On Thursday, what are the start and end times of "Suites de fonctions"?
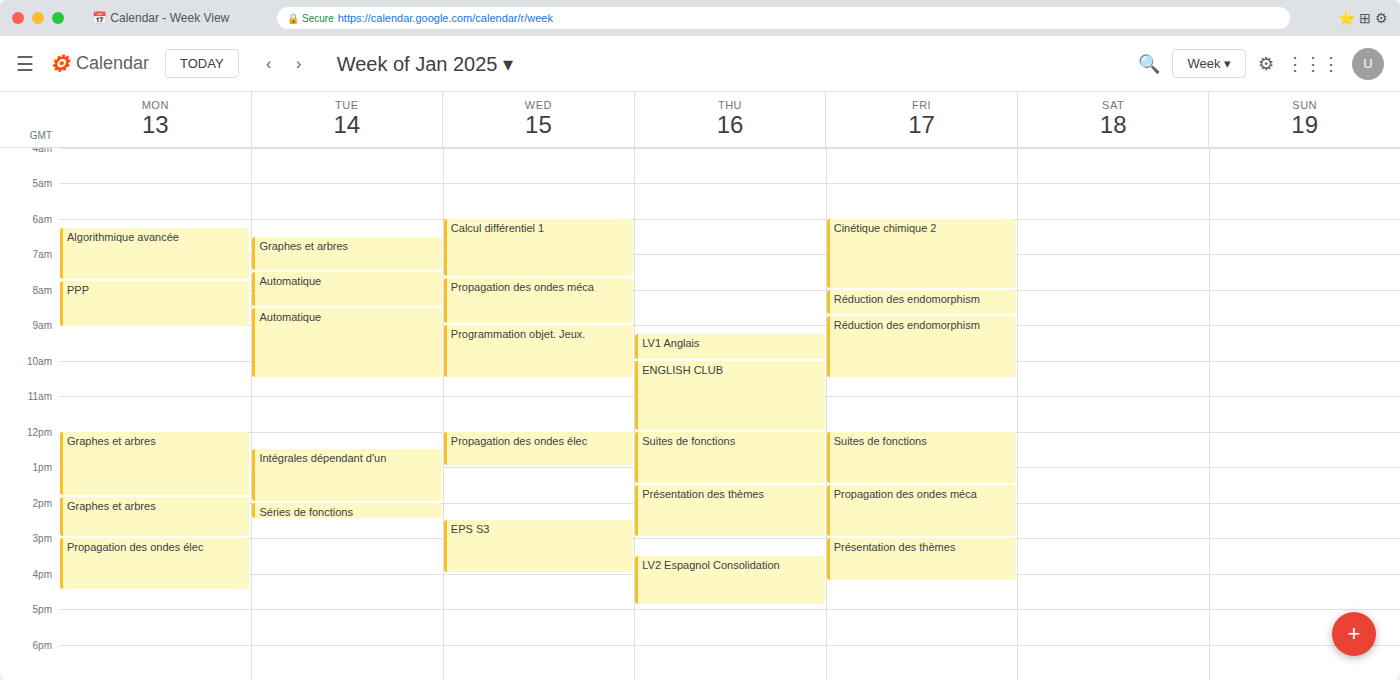
12:00 PM to 1:30 PM